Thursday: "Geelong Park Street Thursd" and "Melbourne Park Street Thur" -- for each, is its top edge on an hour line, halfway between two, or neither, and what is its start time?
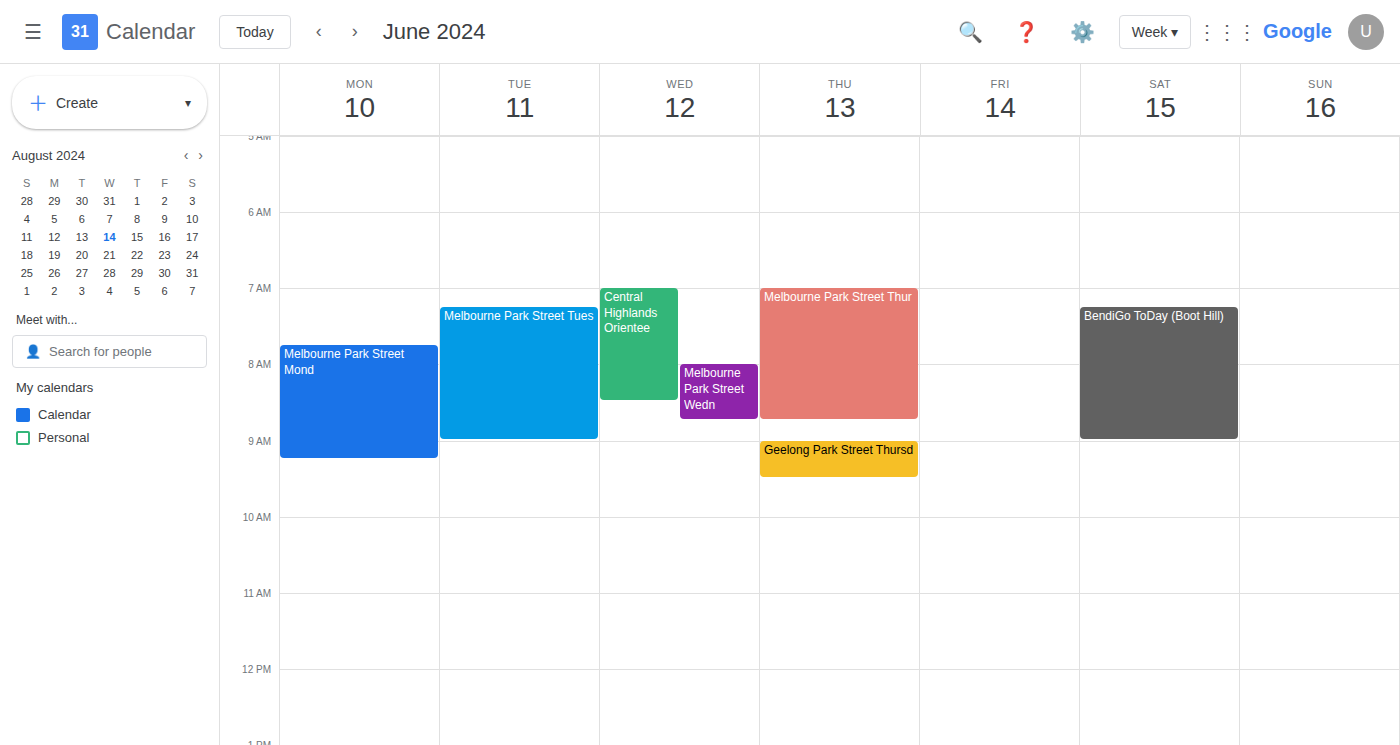
"Geelong Park Street Thursd": 9:00 AM, exactly on the 9 AM line. "Melbourne Park Street Thur": 7:00 AM, exactly on the 7 AM line.